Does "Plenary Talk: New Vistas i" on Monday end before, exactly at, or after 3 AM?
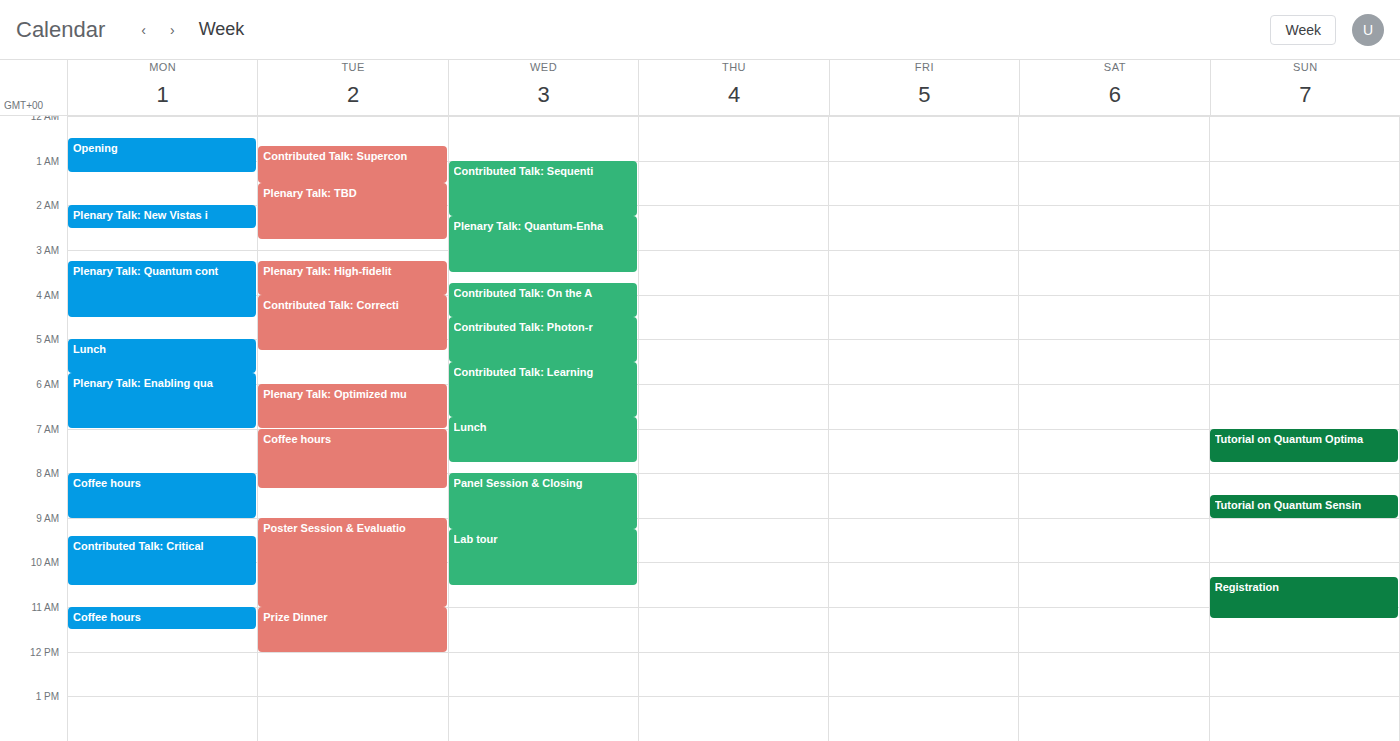
2:30 AM -- before 3 AM, 30 minutes above the 3 AM line.